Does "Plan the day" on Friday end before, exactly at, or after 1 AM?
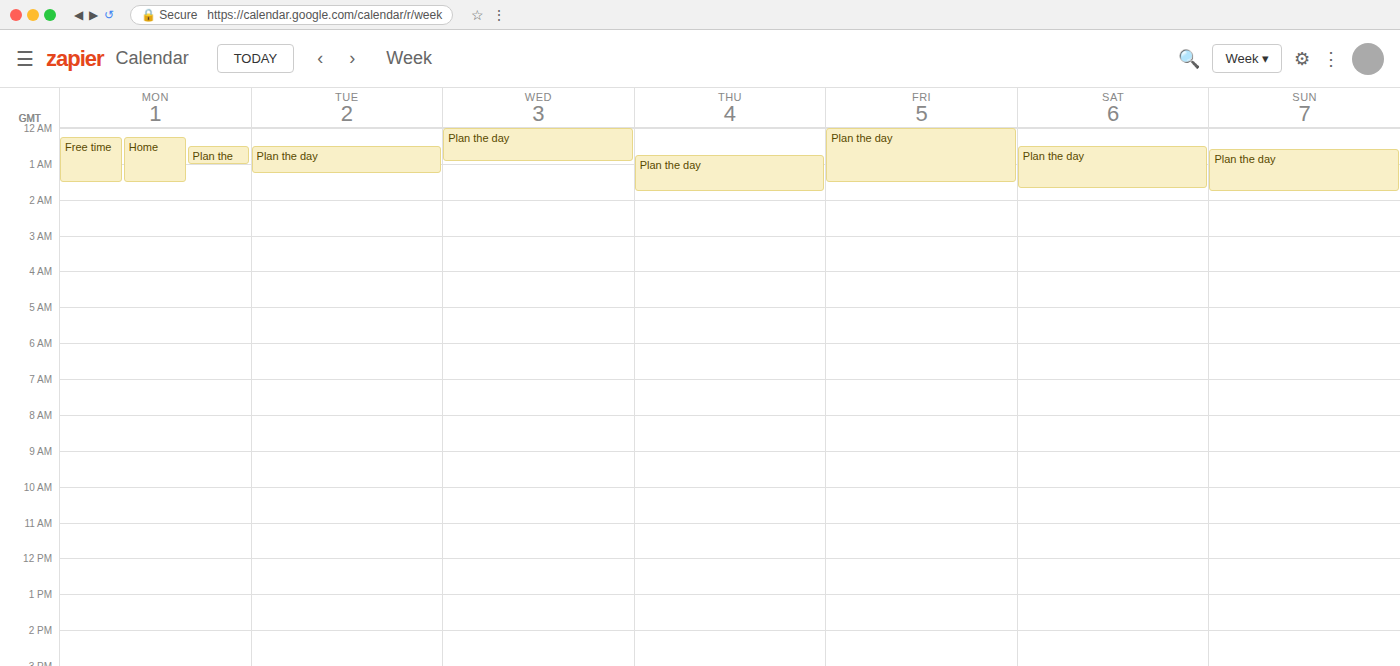
1:30 AM -- after 1 AM, 30 minutes below the 1 AM line.